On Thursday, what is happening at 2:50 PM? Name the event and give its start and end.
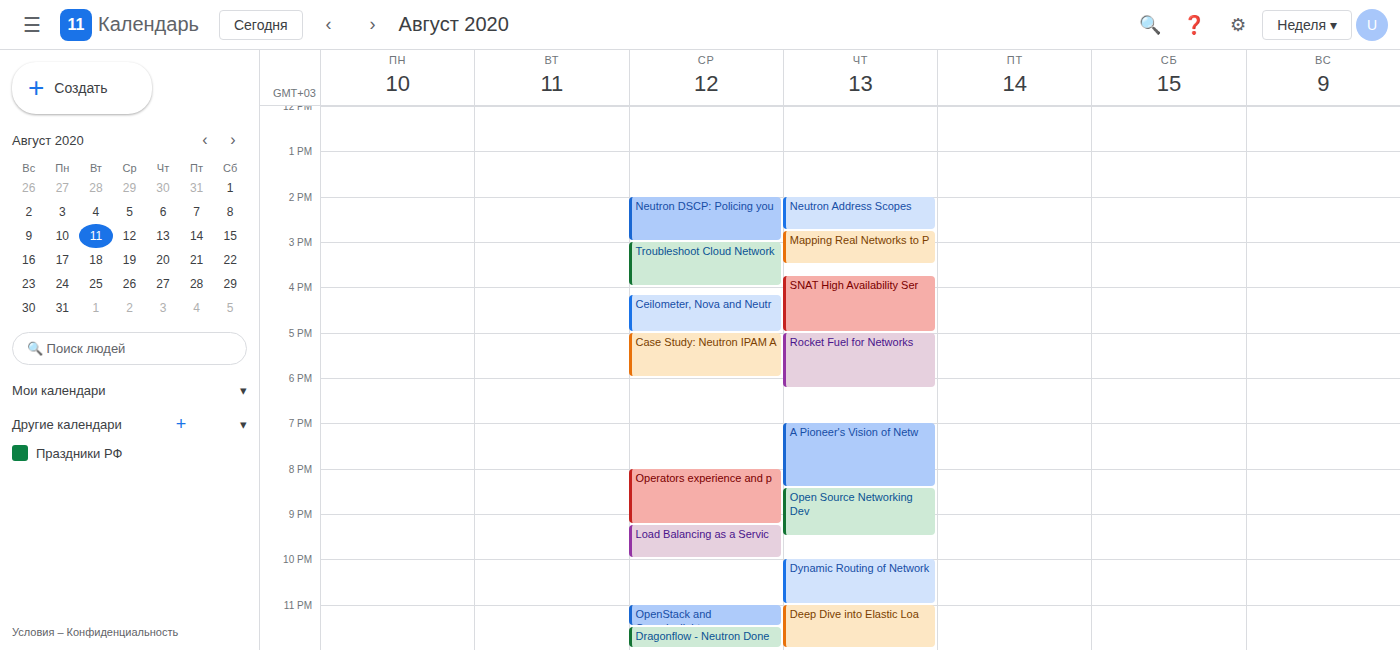
"Mapping Real Networks to P", 2:45 PM to 3:30 PM